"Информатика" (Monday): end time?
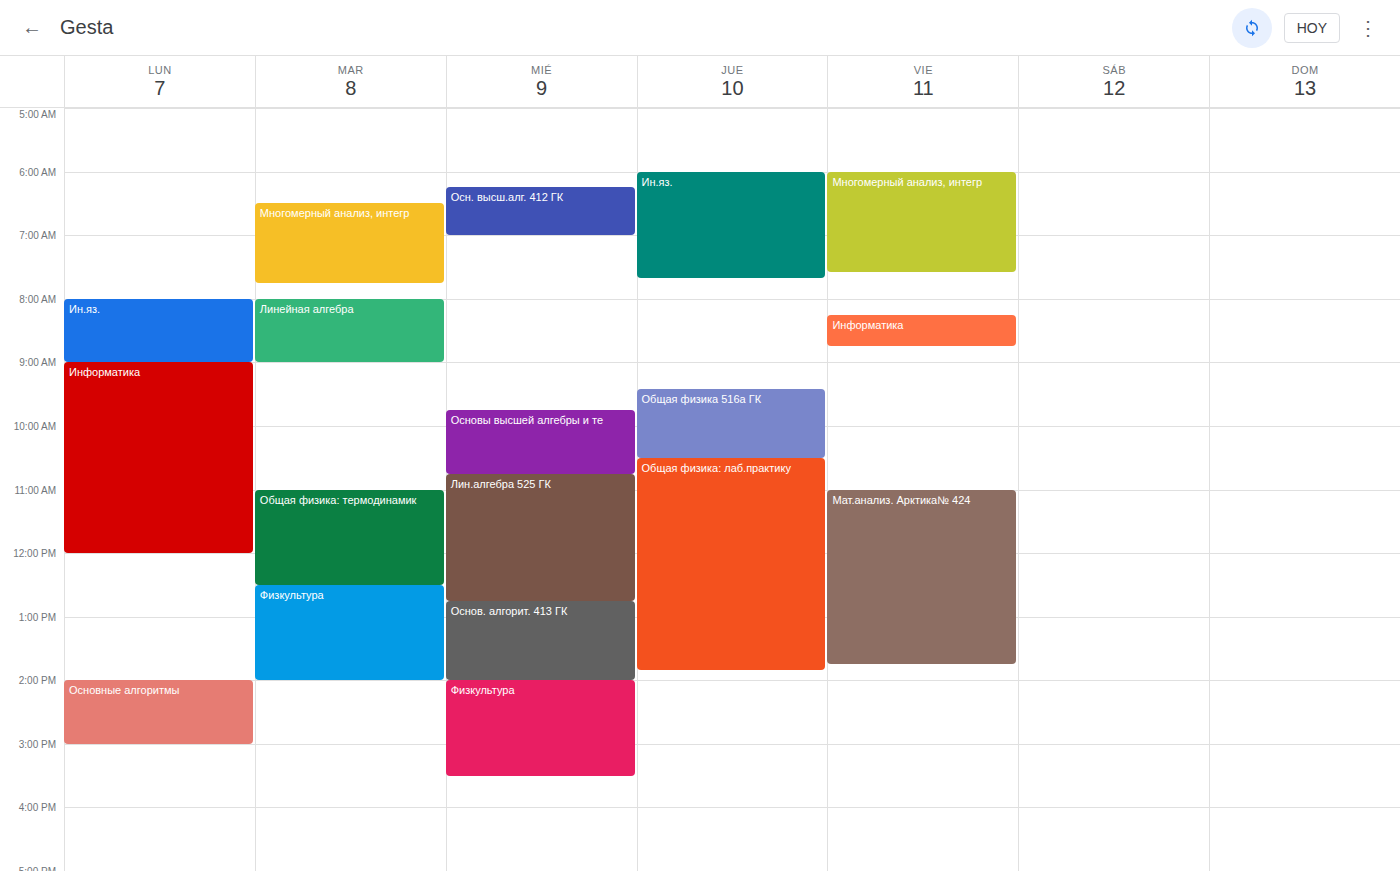
12:00 PM